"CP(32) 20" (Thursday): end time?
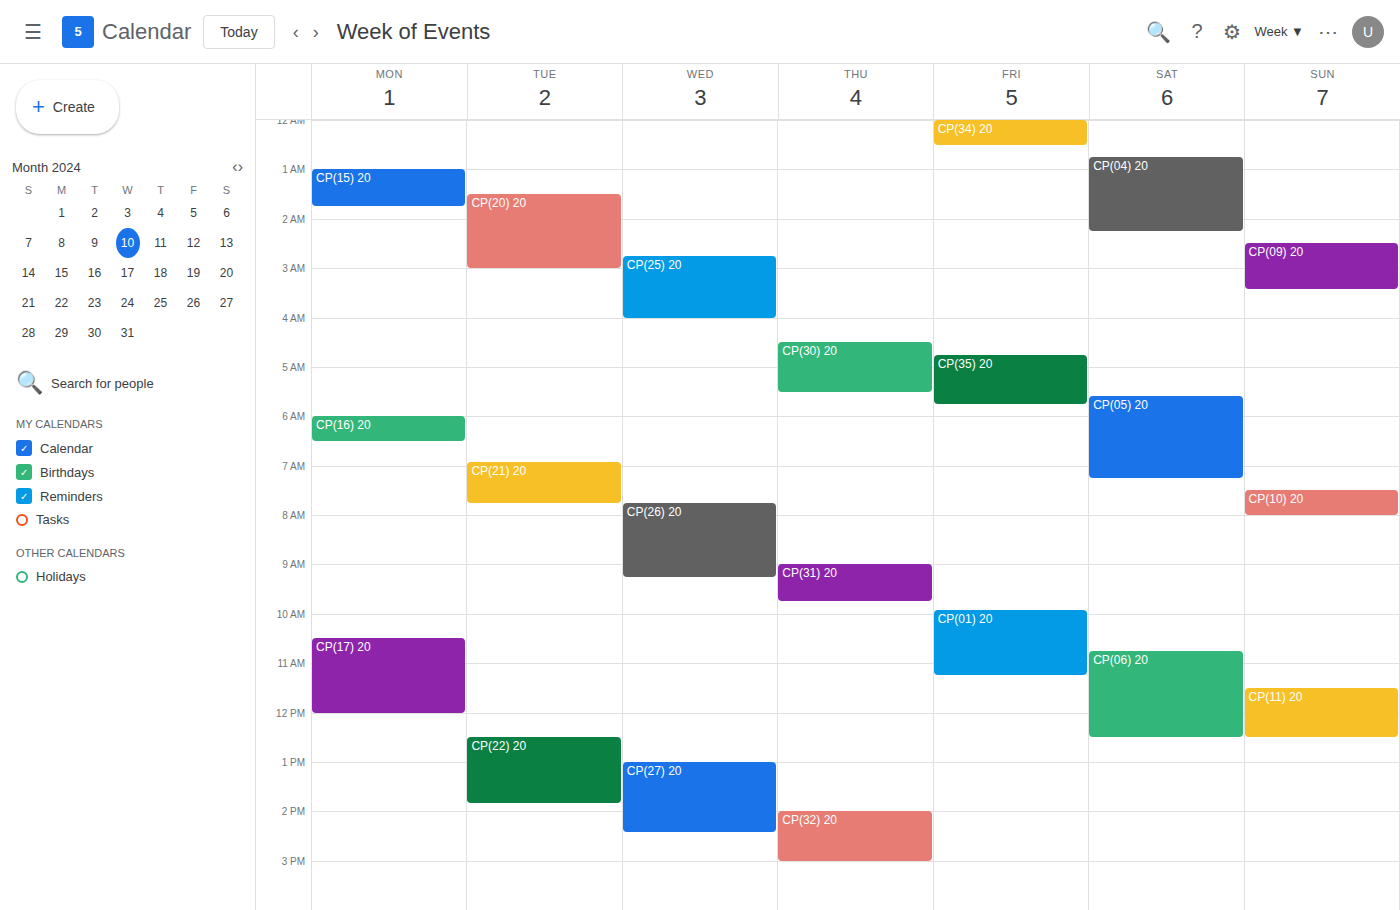
3:00 PM